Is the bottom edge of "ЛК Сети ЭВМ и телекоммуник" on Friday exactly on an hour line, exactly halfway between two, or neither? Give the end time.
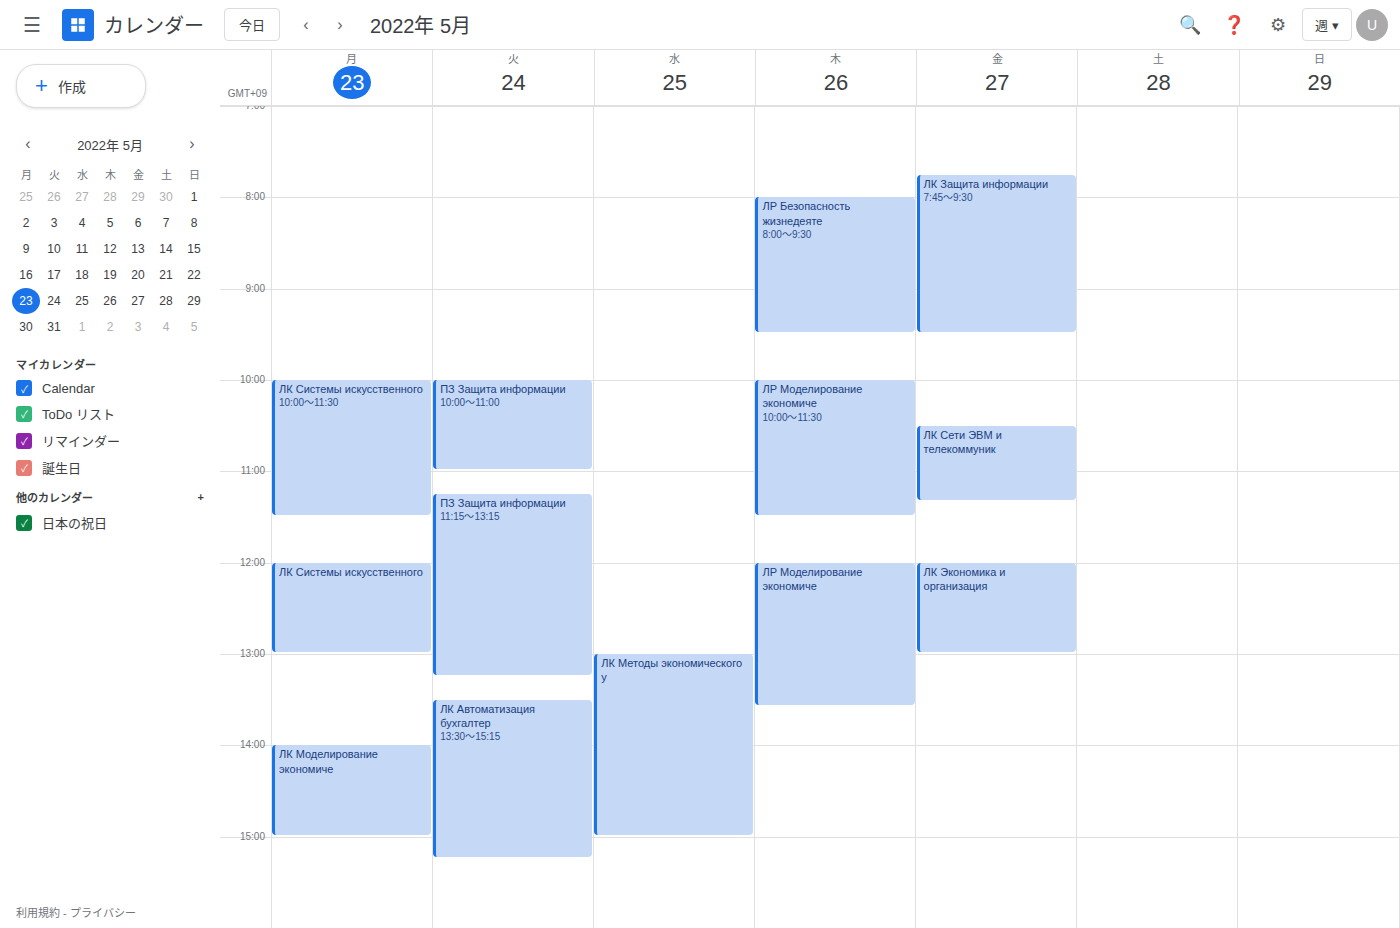
11:20 AM -- neither: 20 minutes below the 11 AM line and 40 minutes above the 12 PM line.